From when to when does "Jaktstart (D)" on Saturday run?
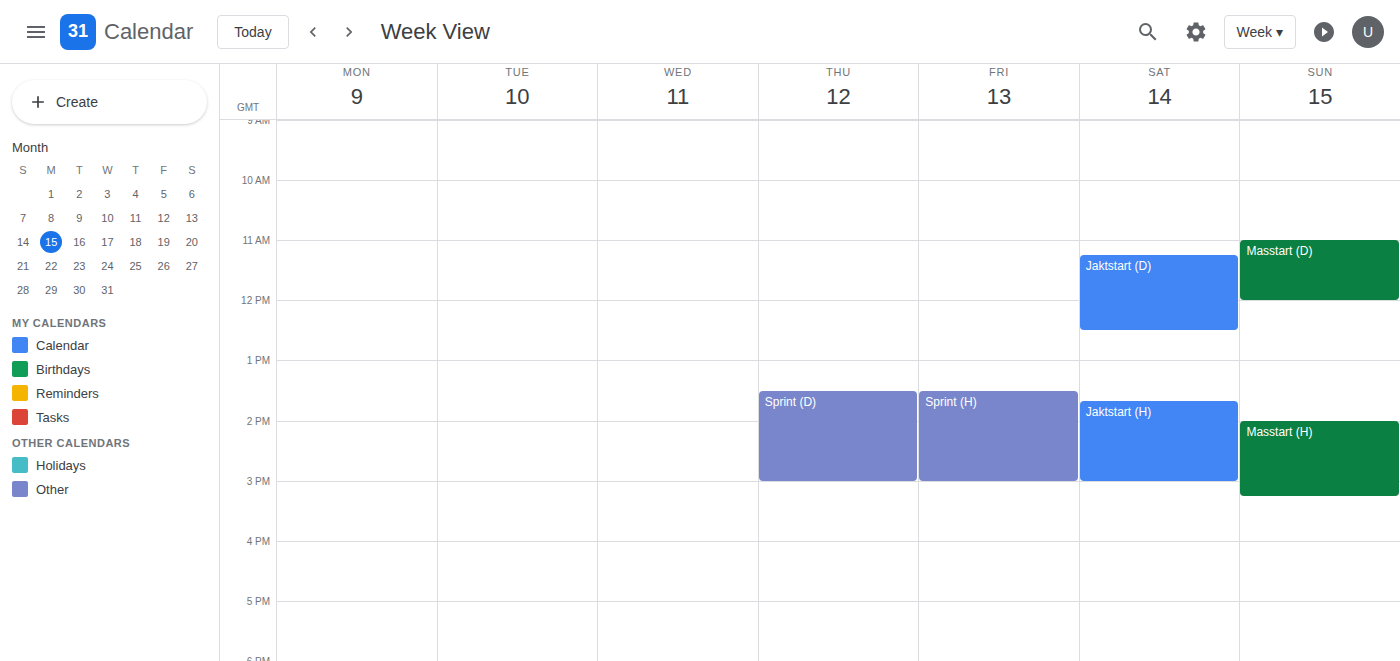
11:15 AM to 12:30 PM